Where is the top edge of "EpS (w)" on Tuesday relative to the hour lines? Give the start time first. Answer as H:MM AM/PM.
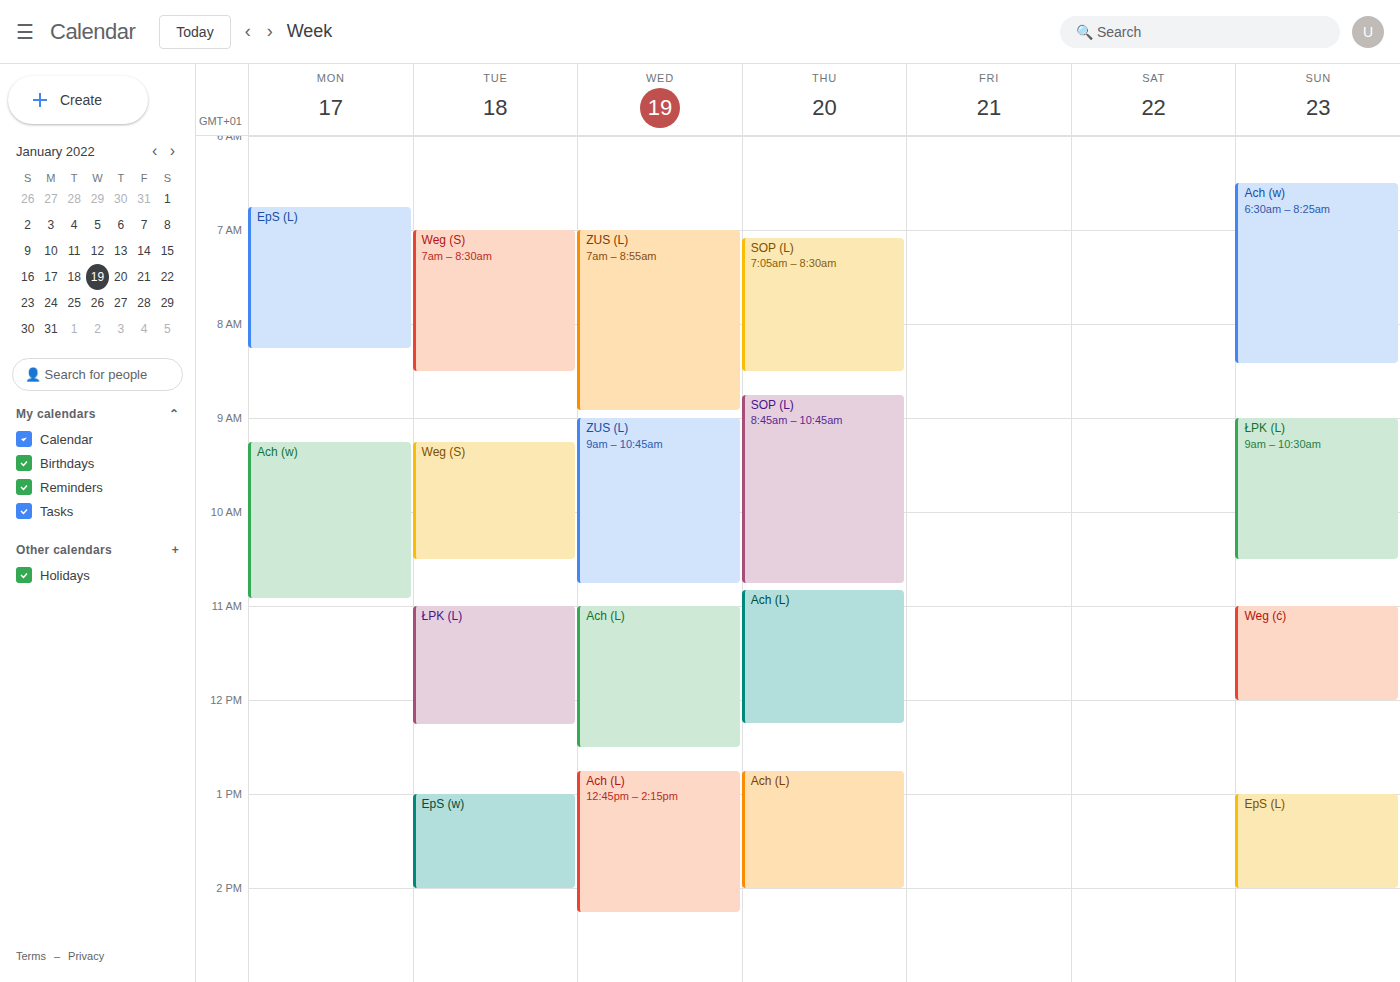
1:00 PM -- exactly on the 1 PM line.